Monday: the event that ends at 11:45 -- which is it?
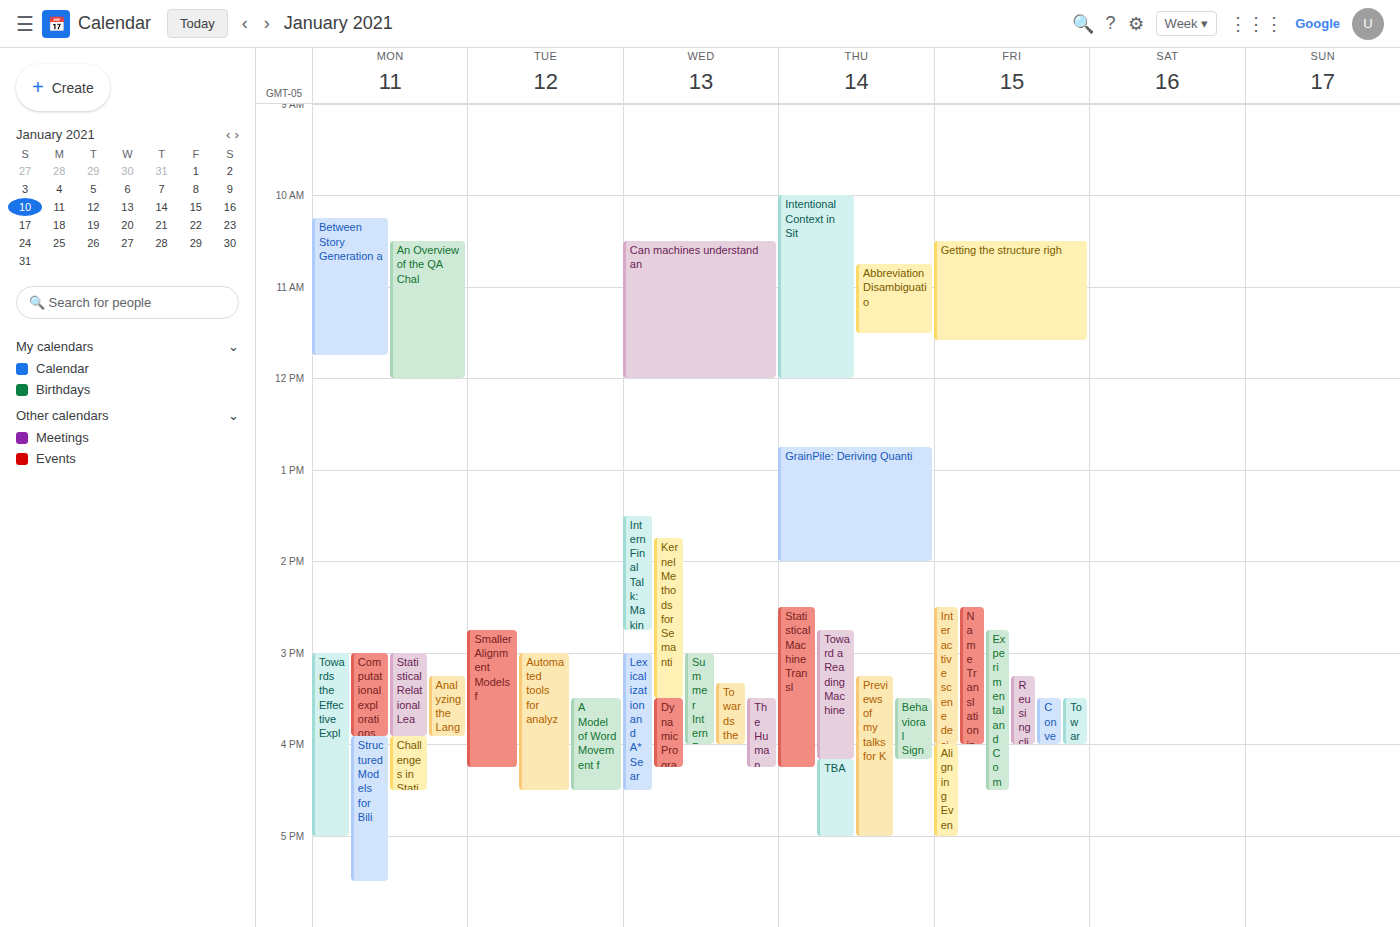
"Between Story Generation a"